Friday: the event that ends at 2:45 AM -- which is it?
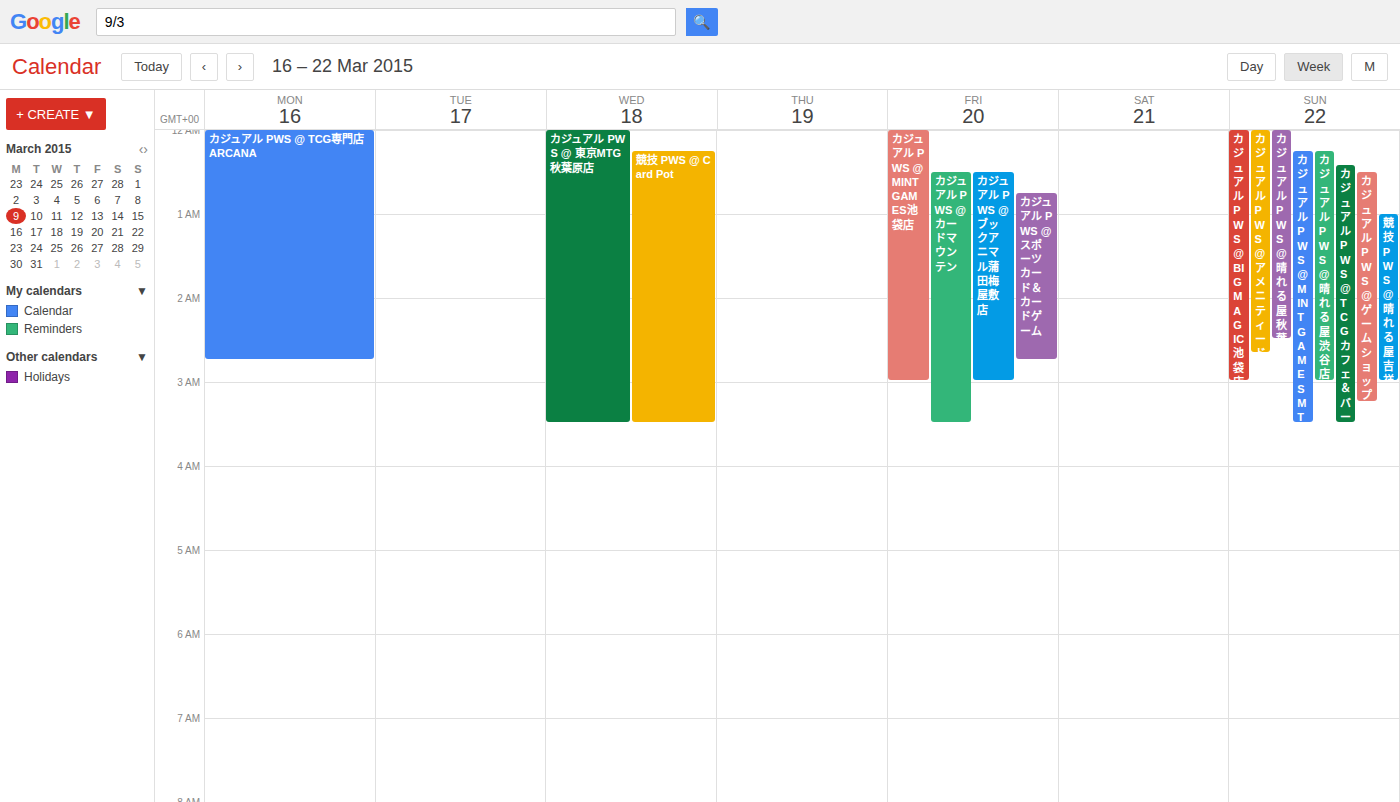
"カジュアル PWS @ スポーツカード＆カードゲーム"